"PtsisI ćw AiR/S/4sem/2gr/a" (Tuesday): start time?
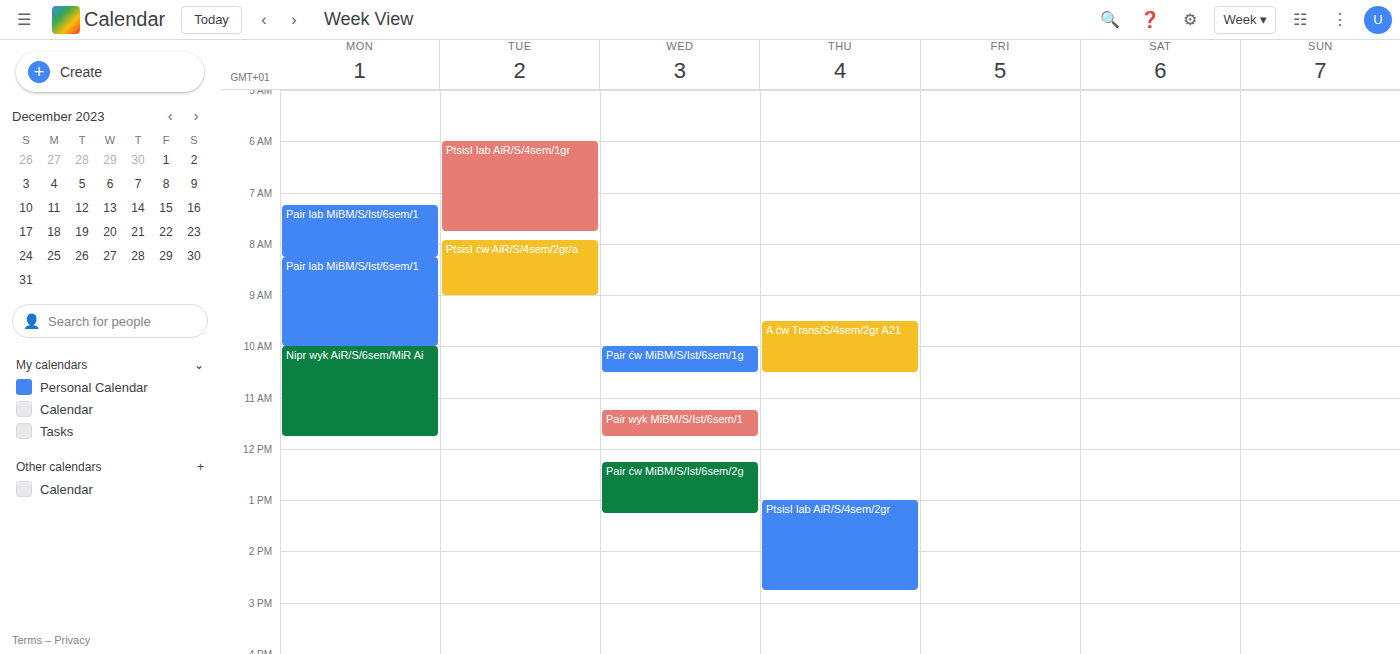
7:55 AM